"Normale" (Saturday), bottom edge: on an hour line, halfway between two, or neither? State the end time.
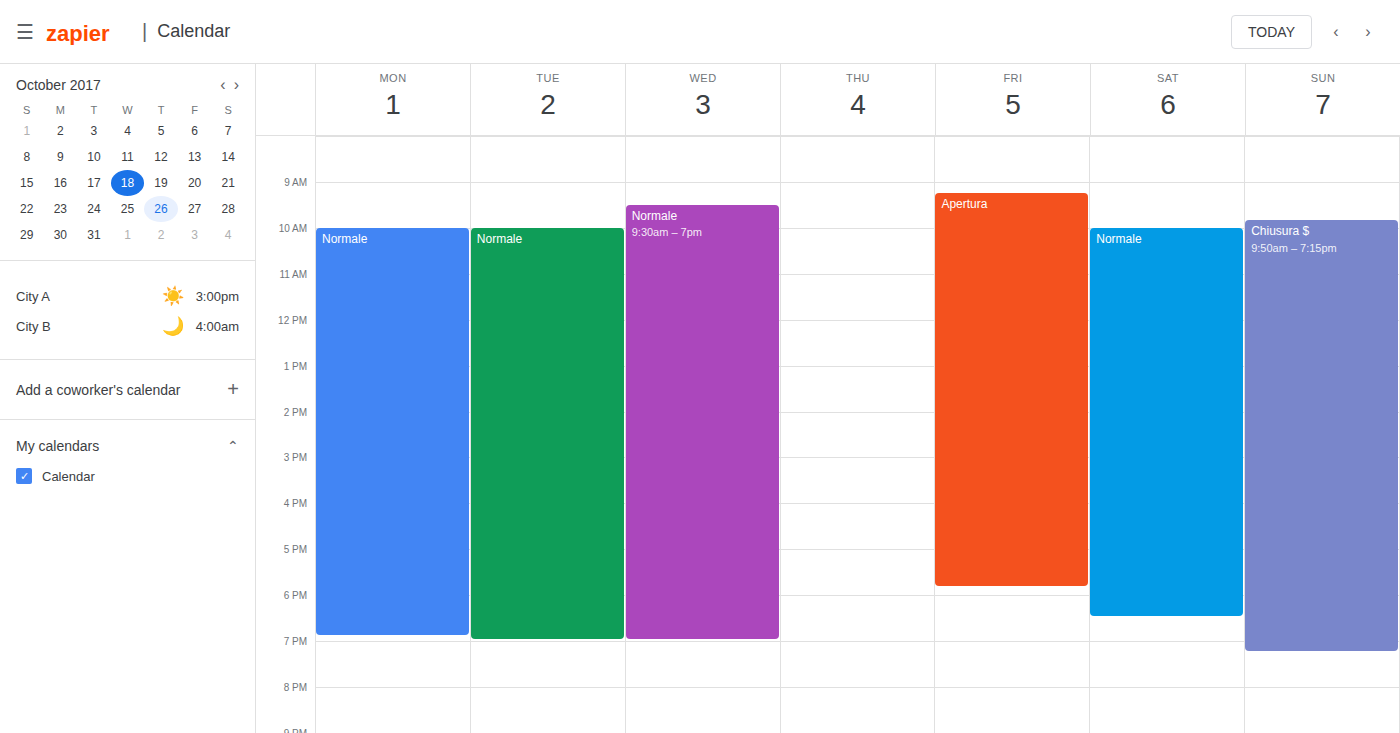
6:30 PM -- halfway between the 6 PM and 7 PM lines.